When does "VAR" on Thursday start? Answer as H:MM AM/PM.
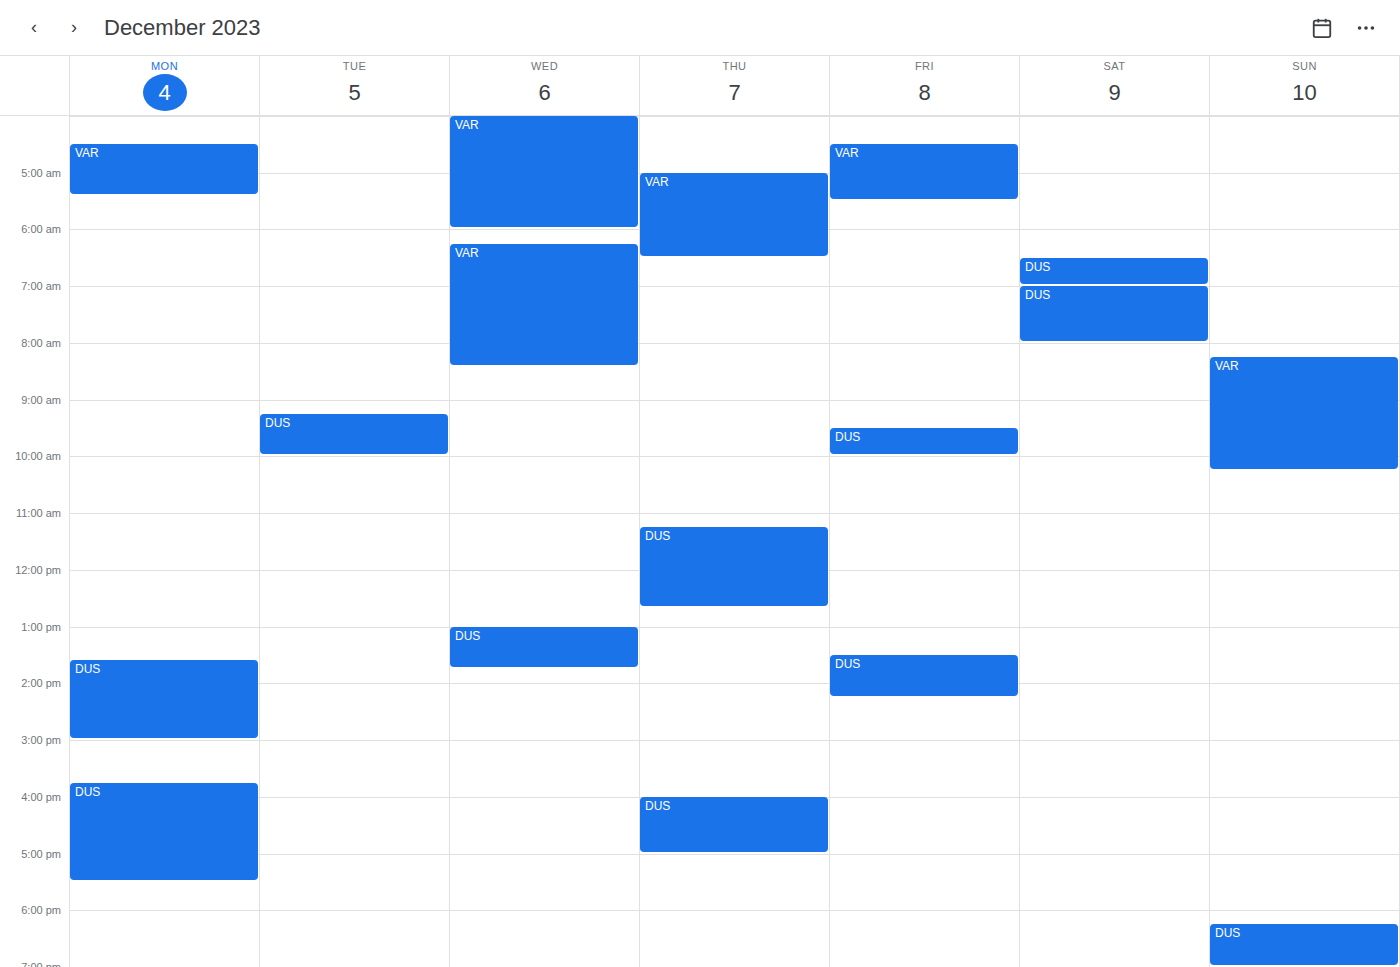
5:00 AM